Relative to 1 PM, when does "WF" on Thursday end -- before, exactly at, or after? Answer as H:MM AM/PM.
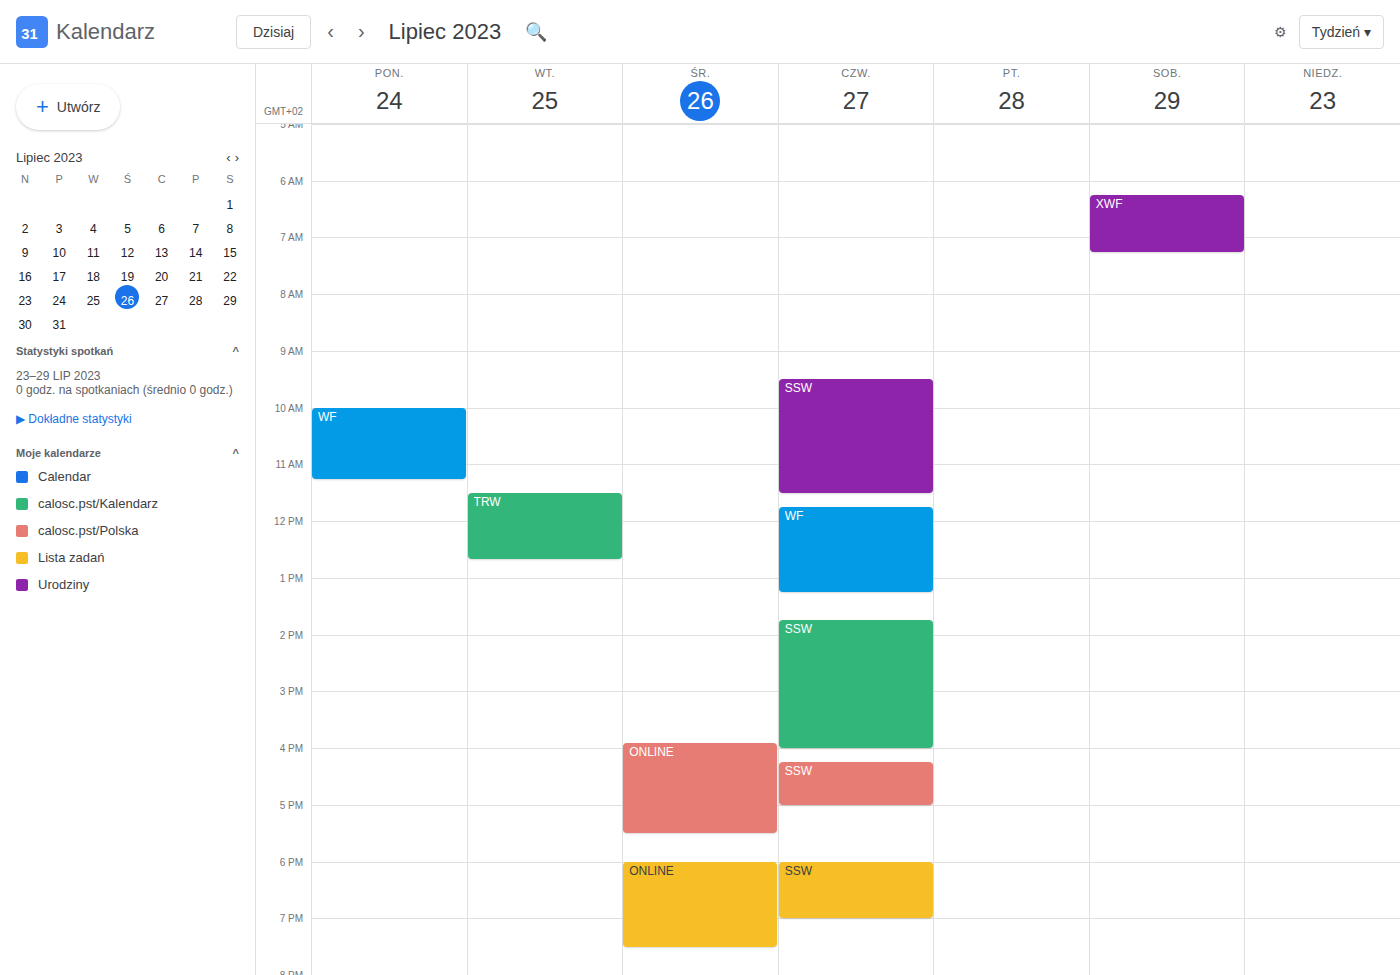
1:15 PM -- after 1 PM, 15 minutes below the 1 PM line.